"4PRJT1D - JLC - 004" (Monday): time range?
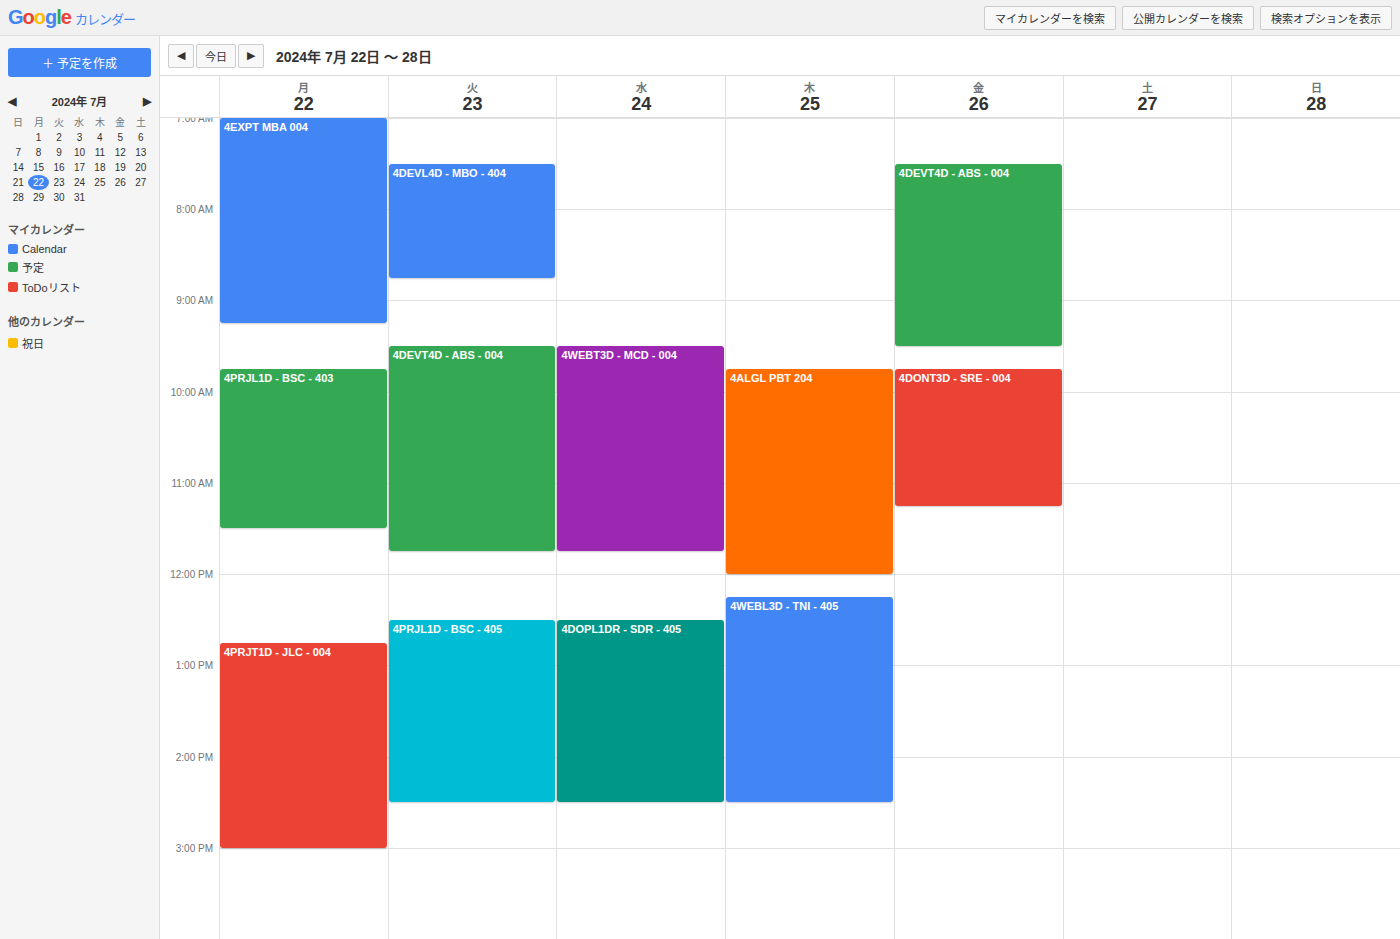
12:45 PM to 3:00 PM